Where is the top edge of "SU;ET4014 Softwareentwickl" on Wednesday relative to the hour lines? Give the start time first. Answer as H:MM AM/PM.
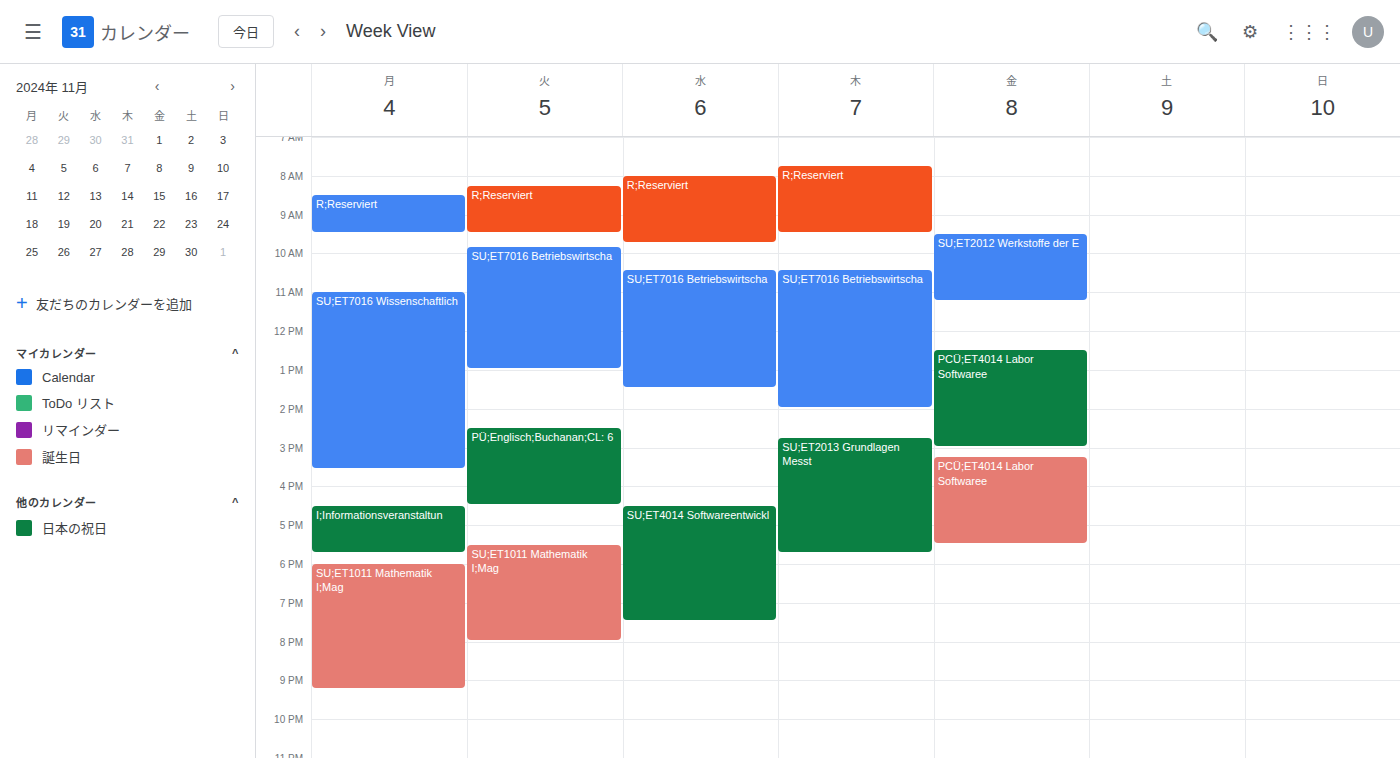
4:30 PM -- halfway between the 4 PM and 5 PM lines.